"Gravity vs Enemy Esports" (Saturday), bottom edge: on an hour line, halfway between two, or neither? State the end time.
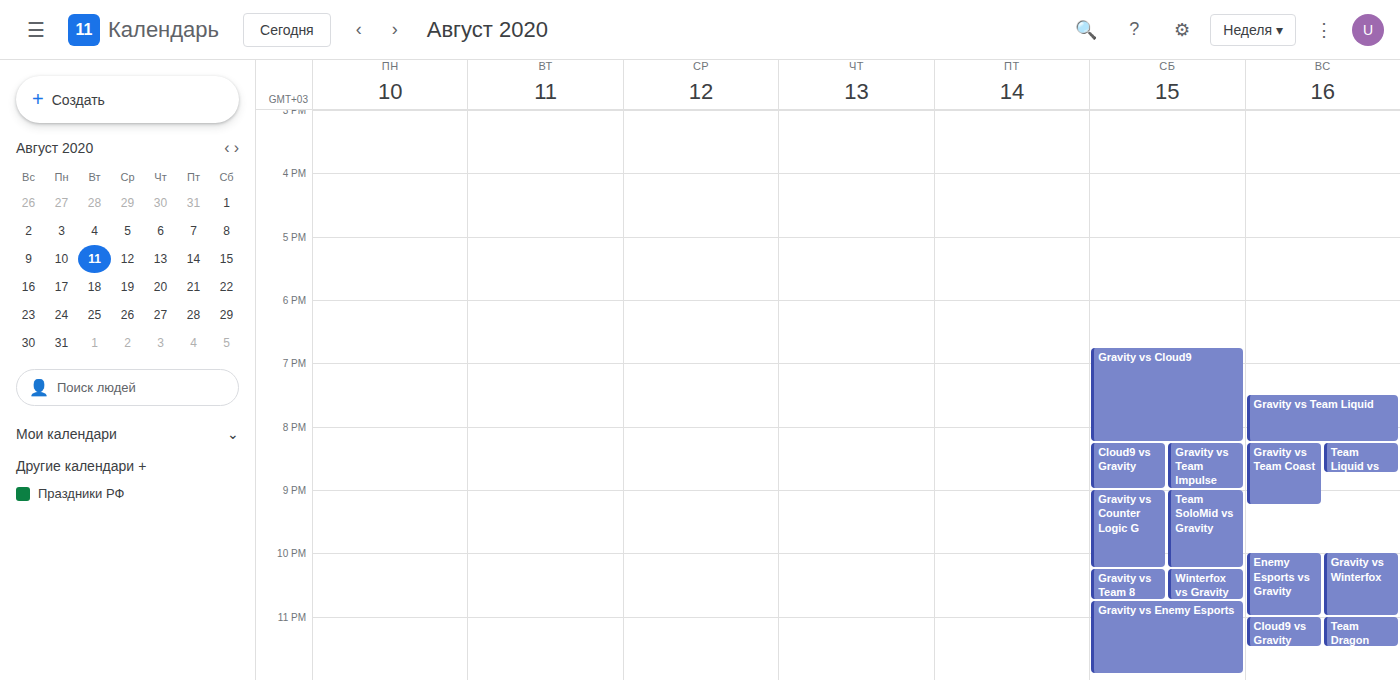
11:55 PM -- neither: 55 minutes below the 11 PM line and 5 minutes above the 12 AM line.